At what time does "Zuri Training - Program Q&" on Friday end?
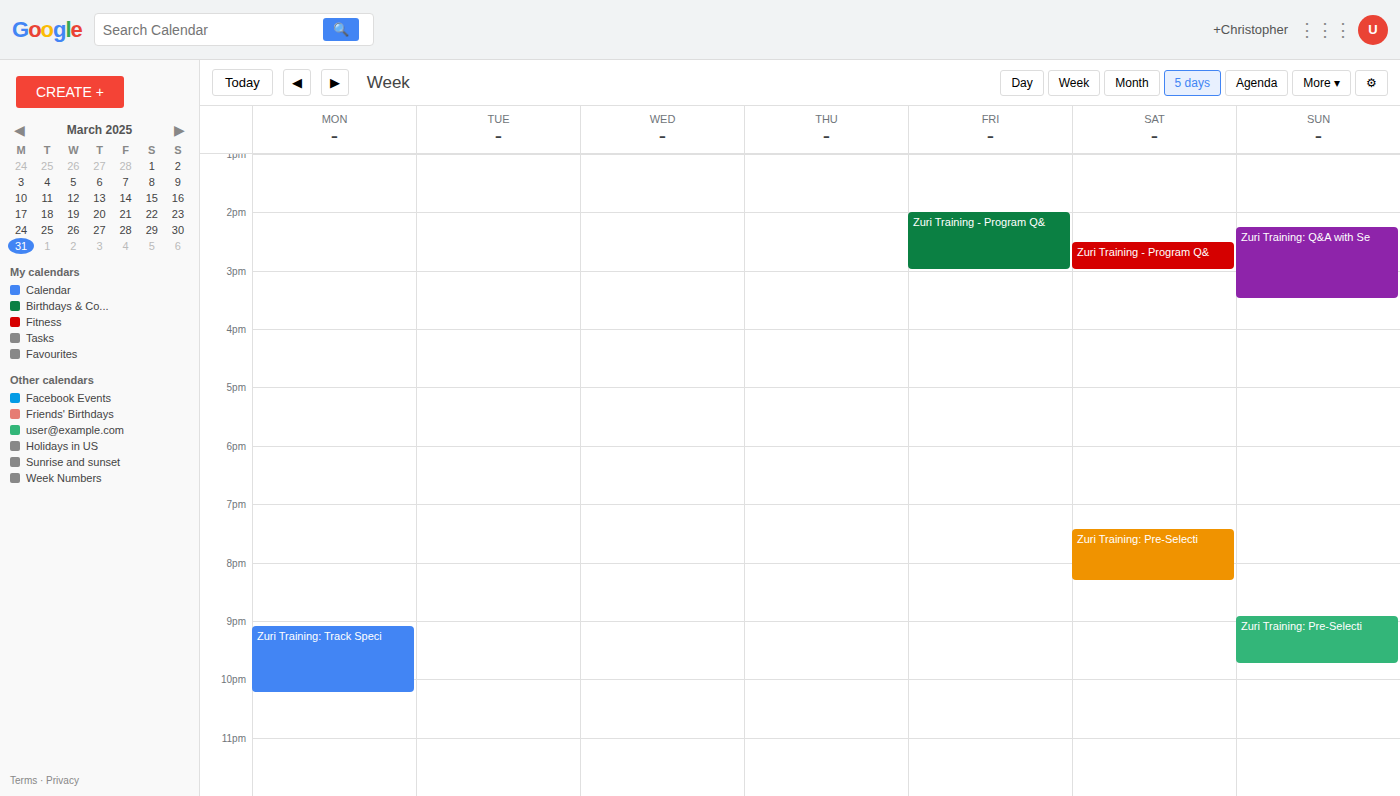
3:00 PM